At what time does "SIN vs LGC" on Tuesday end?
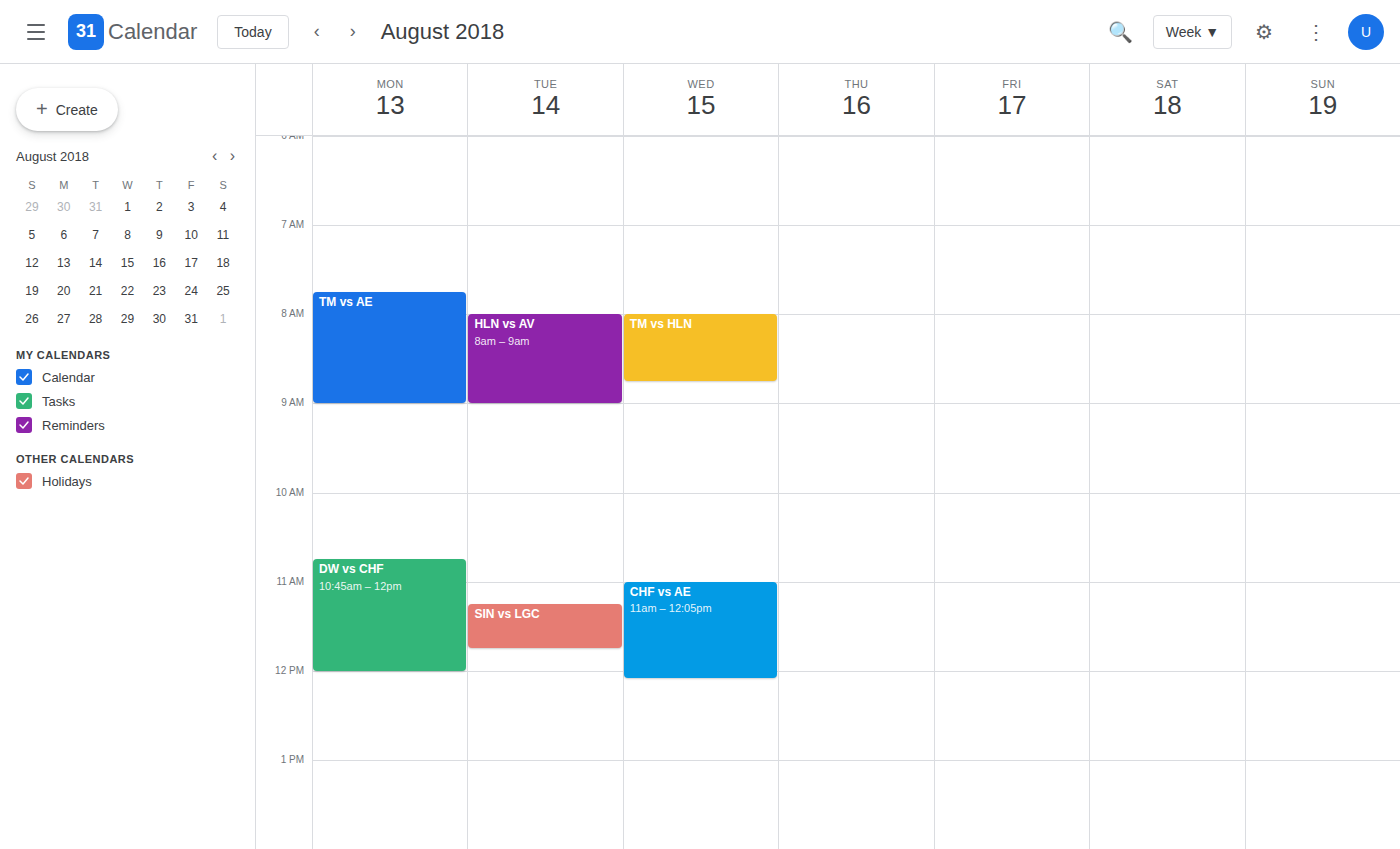
11:45